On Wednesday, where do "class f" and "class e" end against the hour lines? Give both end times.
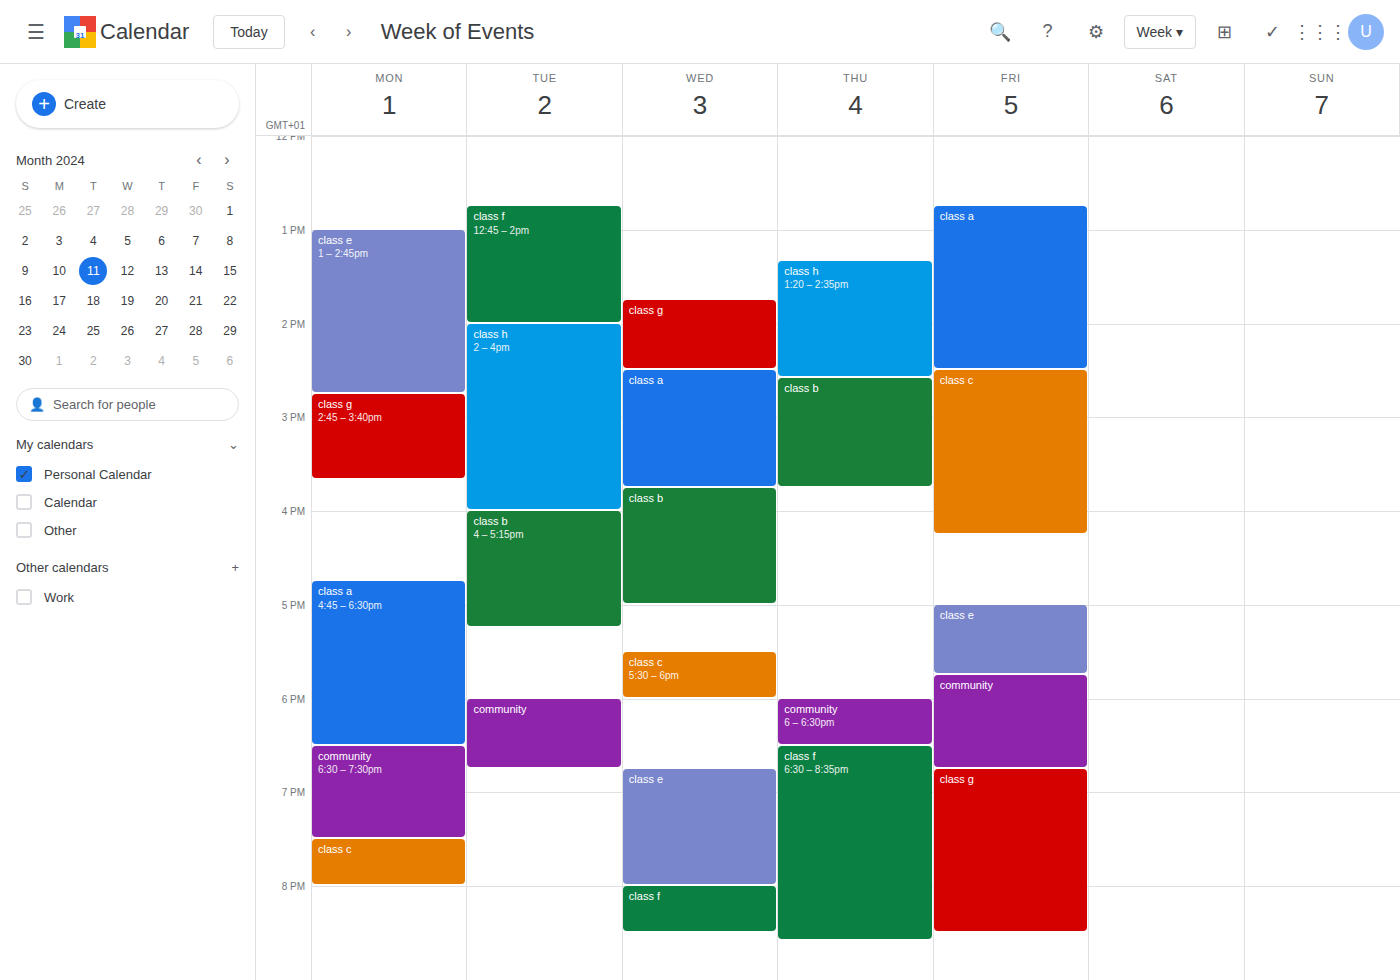
"class f": 8:30 PM, halfway between the 8 PM and 9 PM lines. "class e": 8:00 PM, exactly on the 8 PM line.